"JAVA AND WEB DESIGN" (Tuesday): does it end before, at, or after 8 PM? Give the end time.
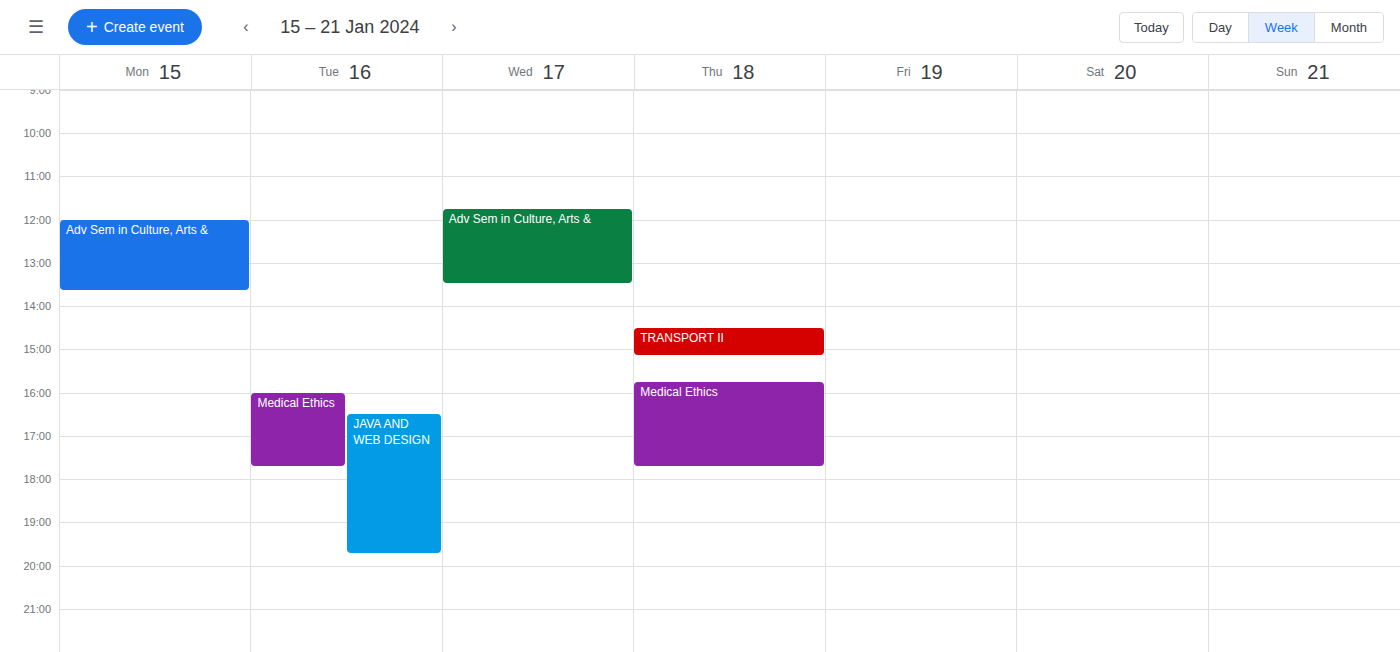
7:45 PM -- before 8 PM, 15 minutes above the 8 PM line.